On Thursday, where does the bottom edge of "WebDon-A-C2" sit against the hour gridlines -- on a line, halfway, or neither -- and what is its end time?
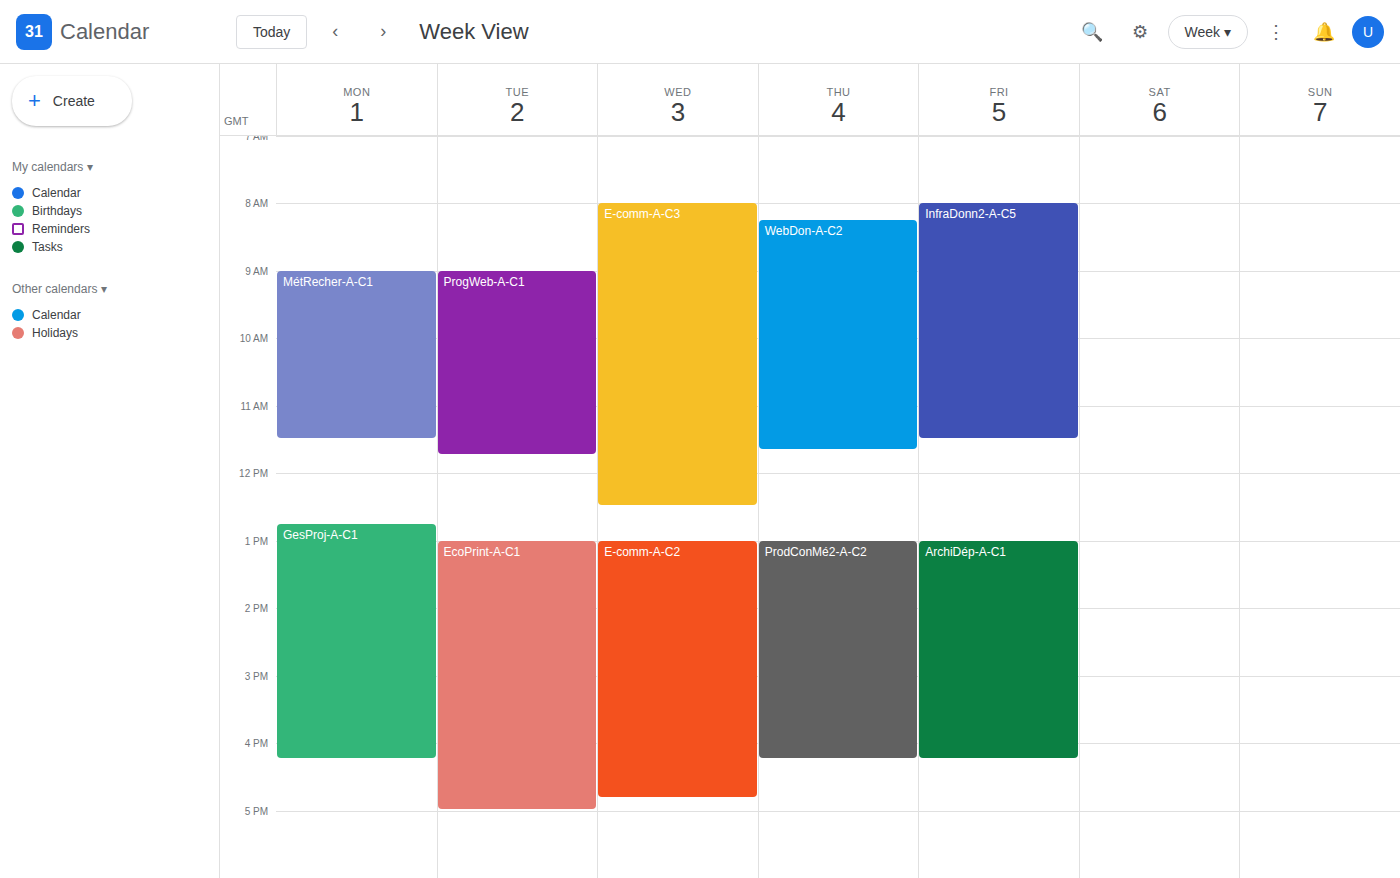
11:40 AM -- neither: 40 minutes below the 11 AM line and 20 minutes above the 12 PM line.